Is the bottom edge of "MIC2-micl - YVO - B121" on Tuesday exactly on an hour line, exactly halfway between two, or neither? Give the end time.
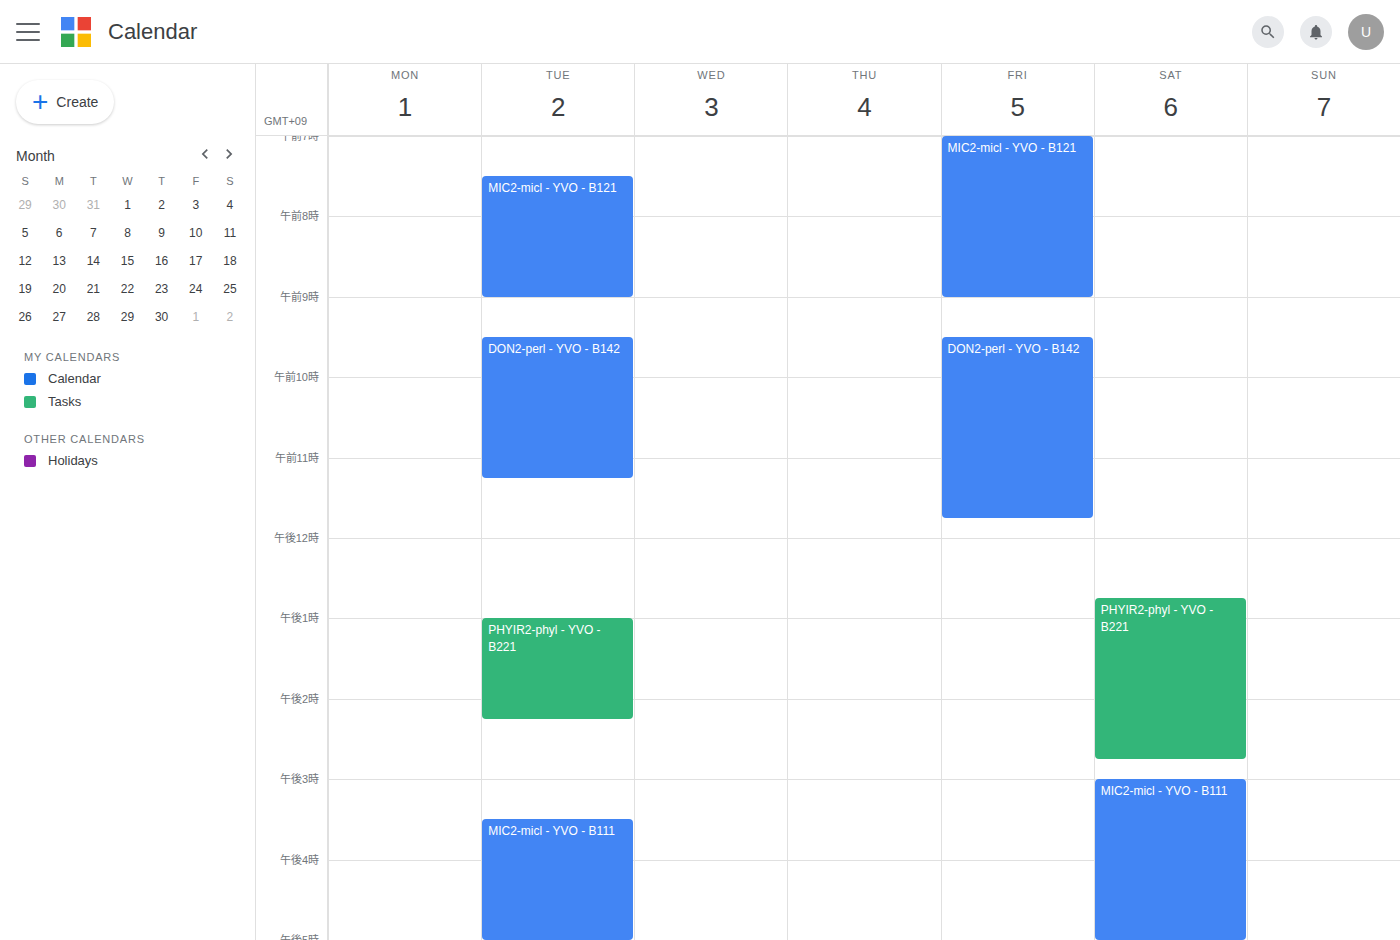
9:00 AM -- exactly on the 9 AM line.